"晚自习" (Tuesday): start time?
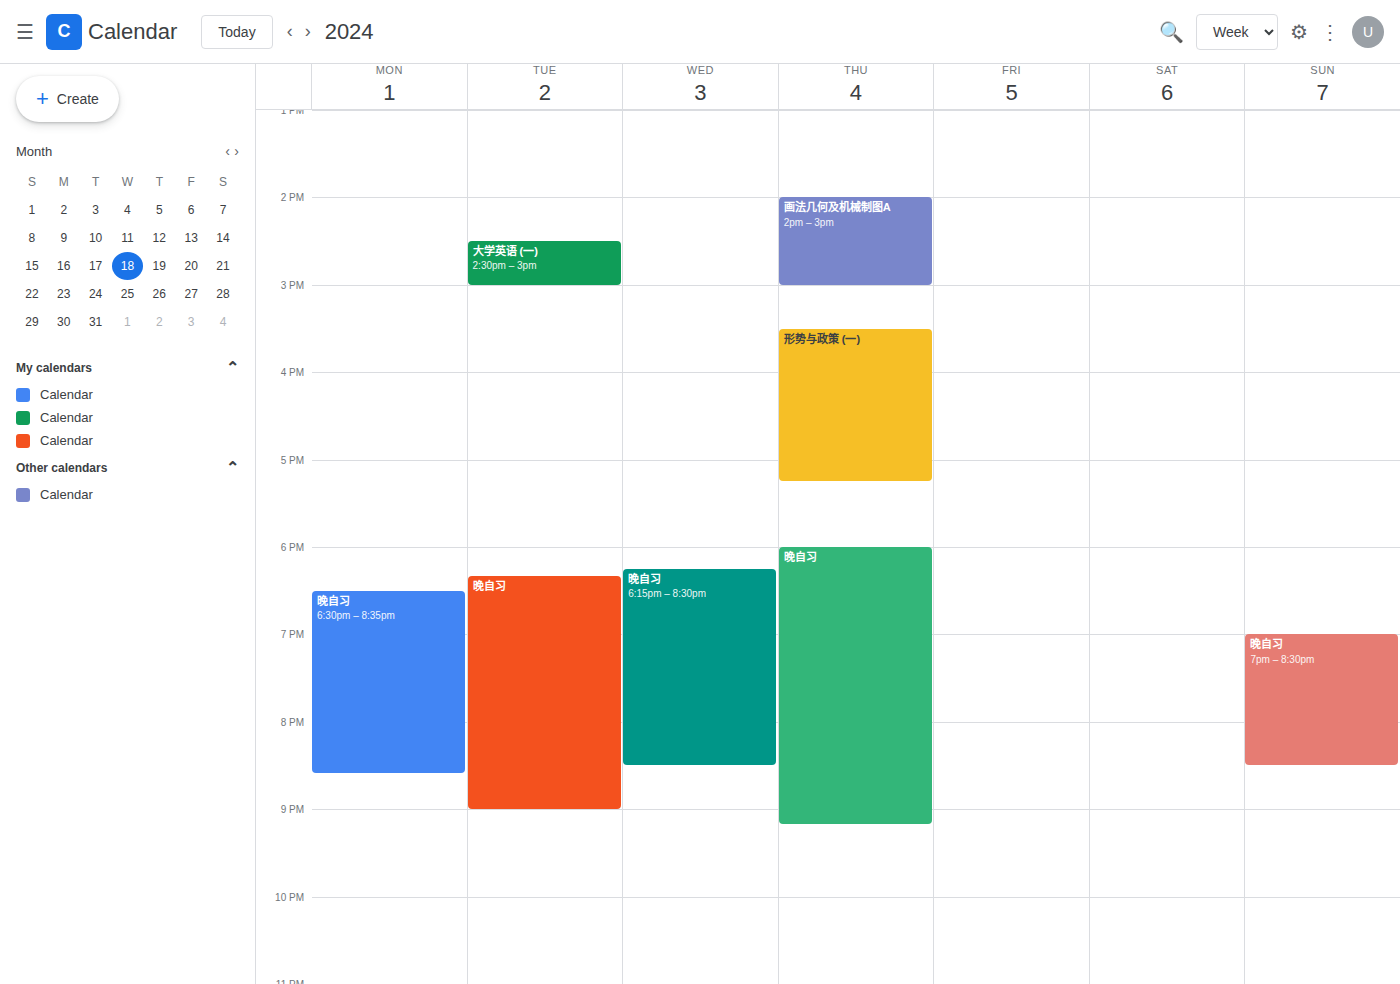
6:20 PM